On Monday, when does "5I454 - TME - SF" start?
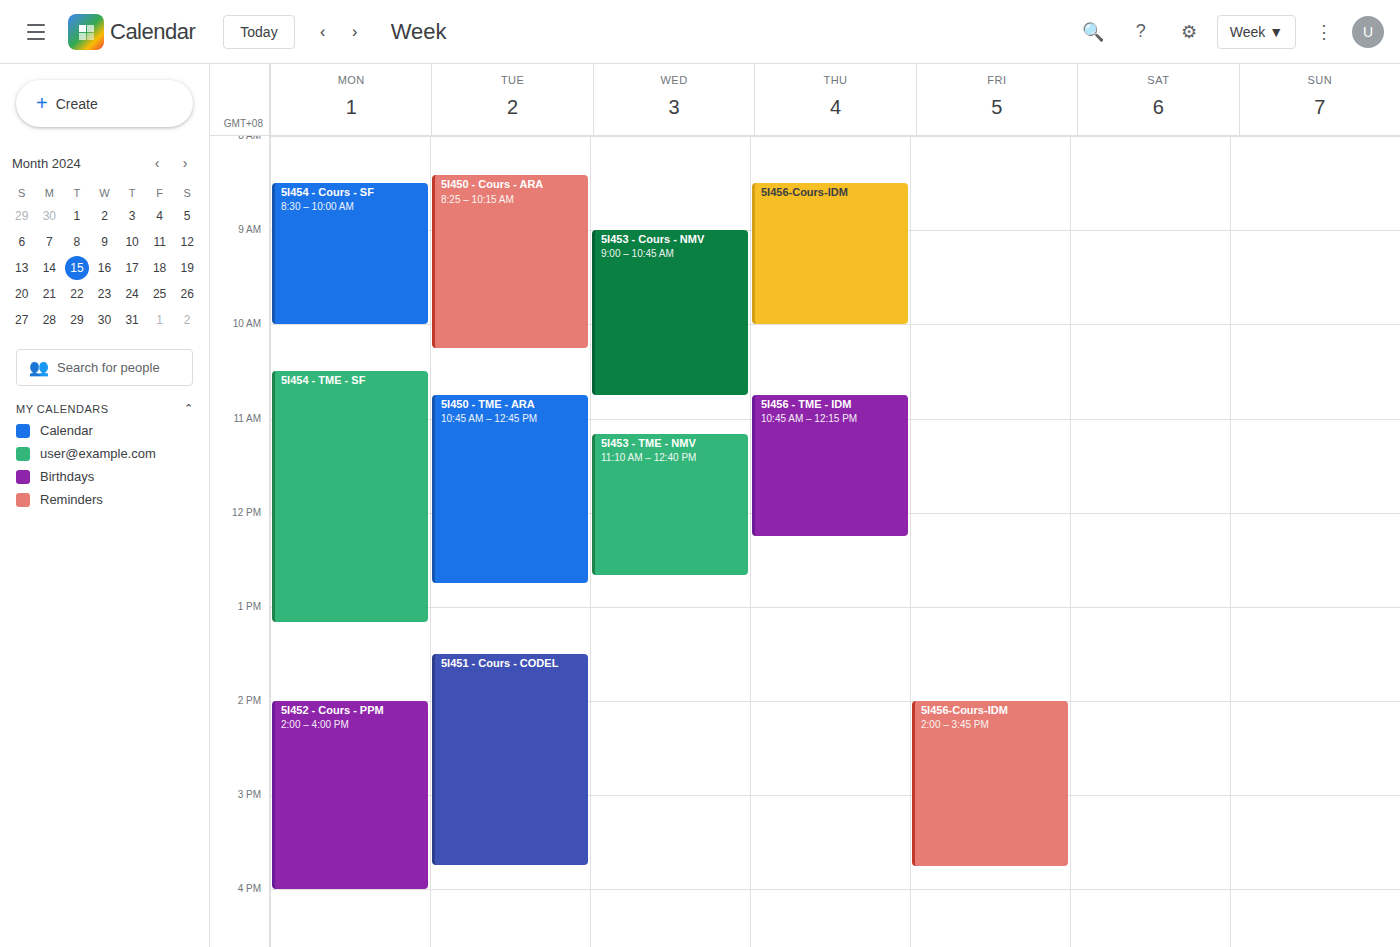
10:30 AM